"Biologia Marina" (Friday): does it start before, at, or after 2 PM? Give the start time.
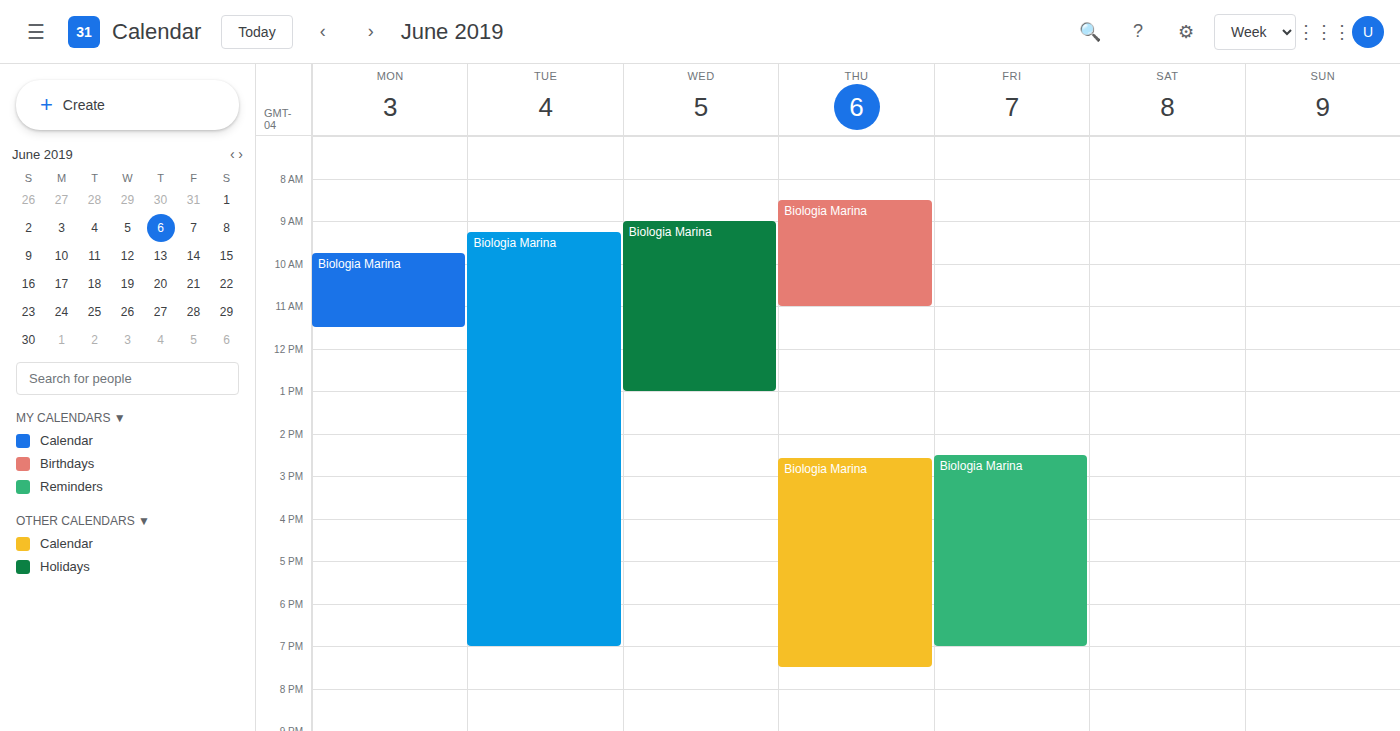
2:30 PM -- after 2 PM, 30 minutes below the 2 PM line.